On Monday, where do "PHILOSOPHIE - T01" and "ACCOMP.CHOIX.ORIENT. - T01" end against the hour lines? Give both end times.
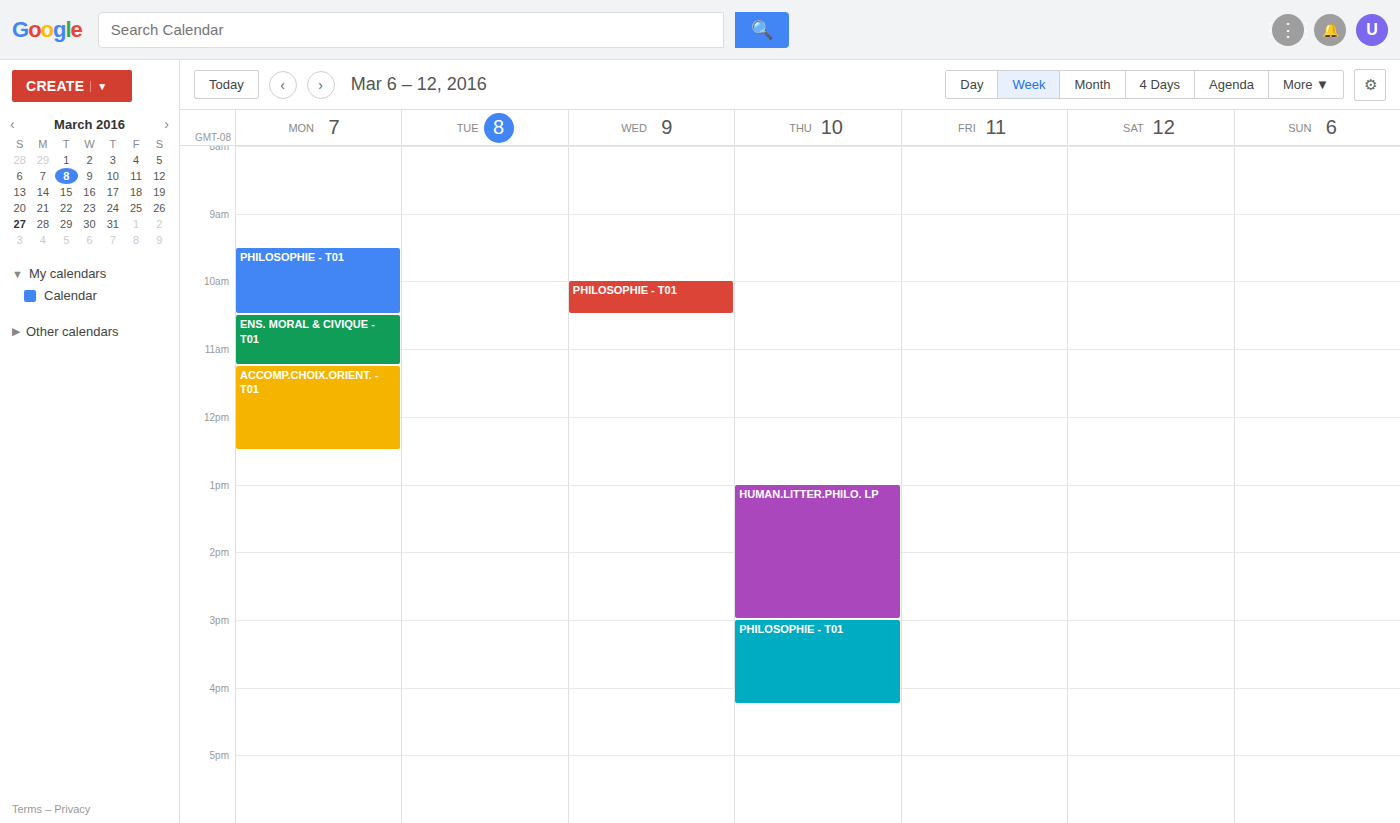
"PHILOSOPHIE - T01": 10:30 AM, halfway between the 10 AM and 11 AM lines. "ACCOMP.CHOIX.ORIENT. - T01": 12:30 PM, halfway between the 12 PM and 1 PM lines.